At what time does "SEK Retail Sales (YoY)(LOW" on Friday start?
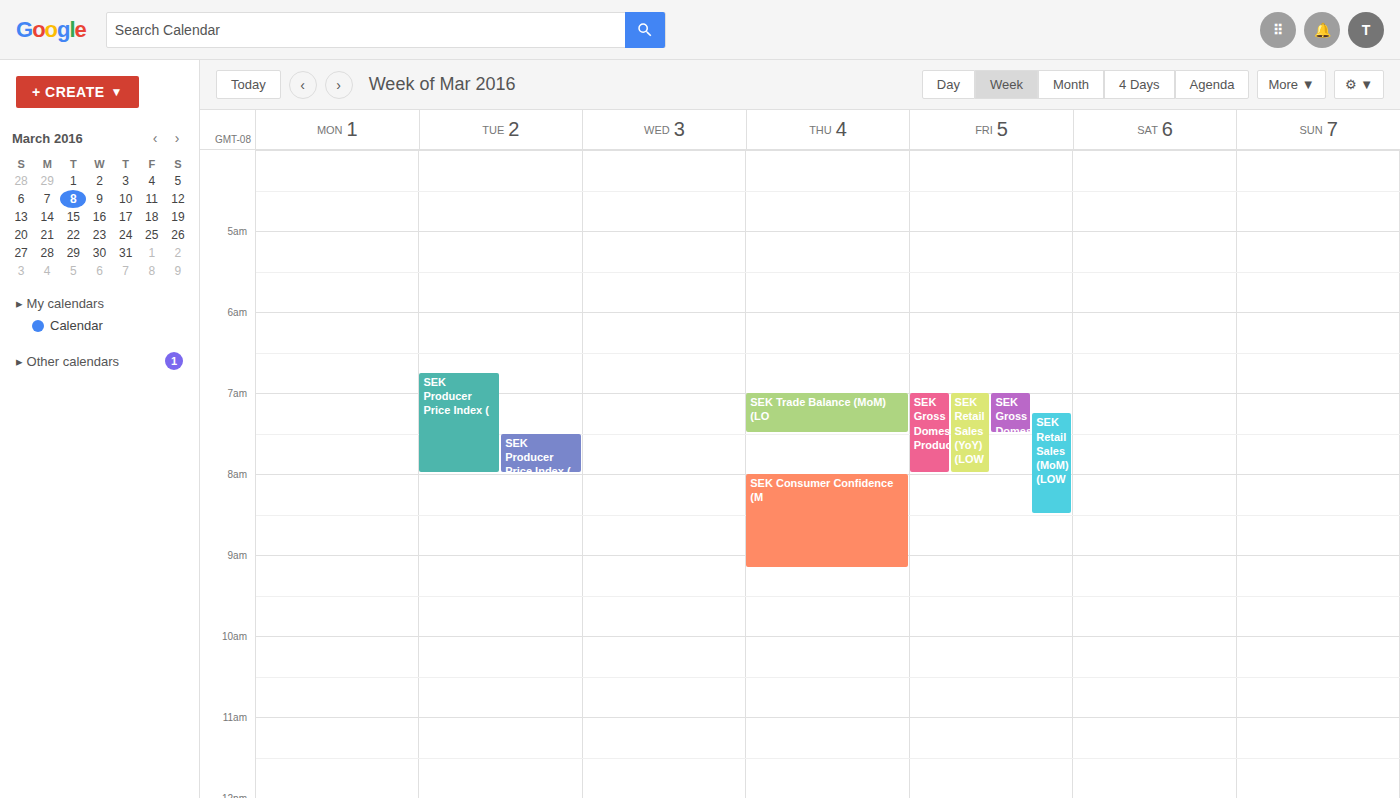
07:00